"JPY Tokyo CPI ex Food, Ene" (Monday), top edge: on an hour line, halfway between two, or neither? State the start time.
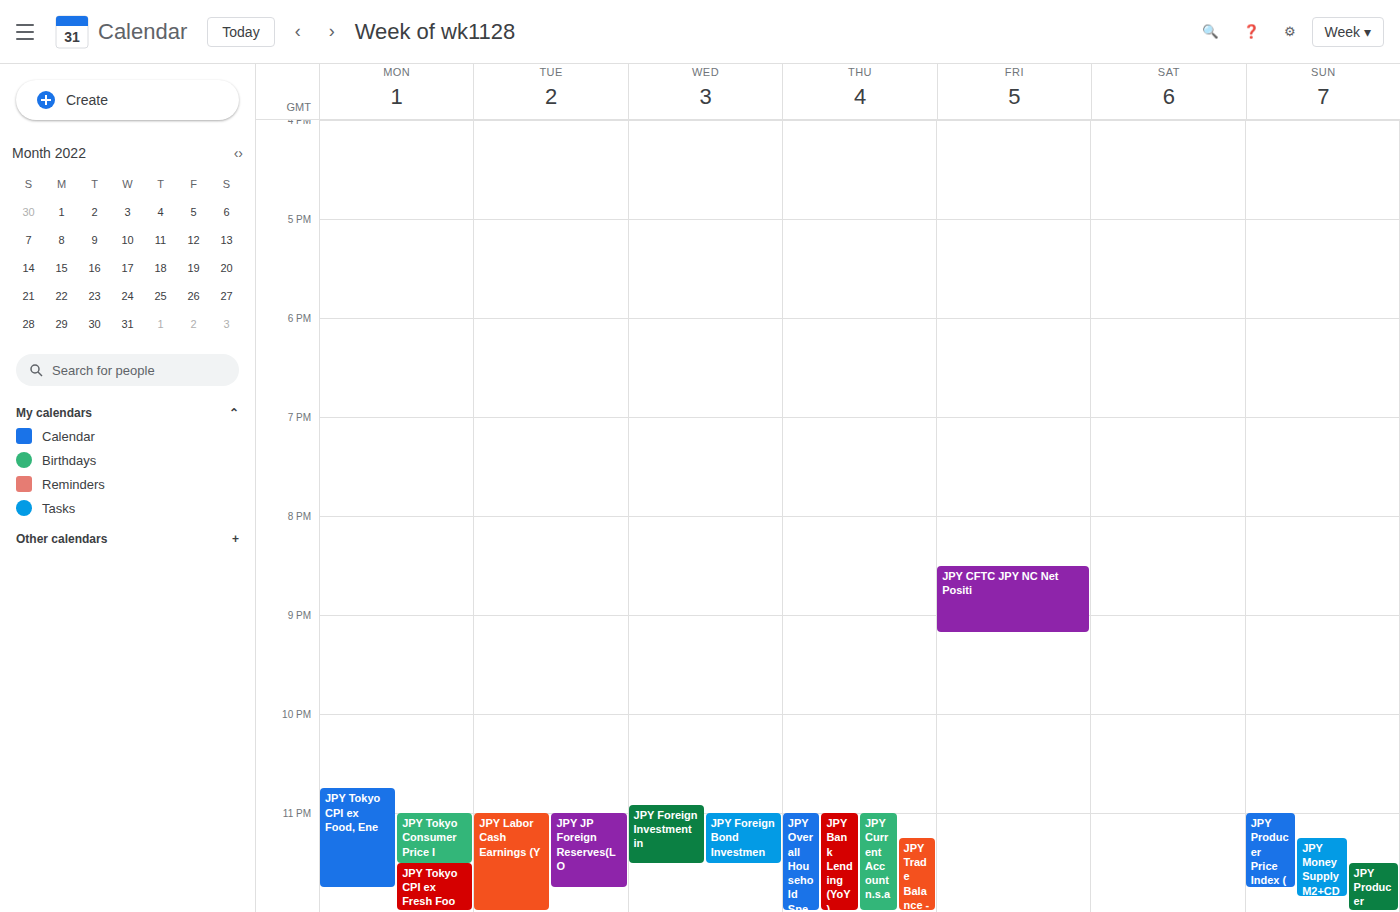
10:45 PM -- neither: three quarters of the way from the 10 PM line to the 11 PM line.